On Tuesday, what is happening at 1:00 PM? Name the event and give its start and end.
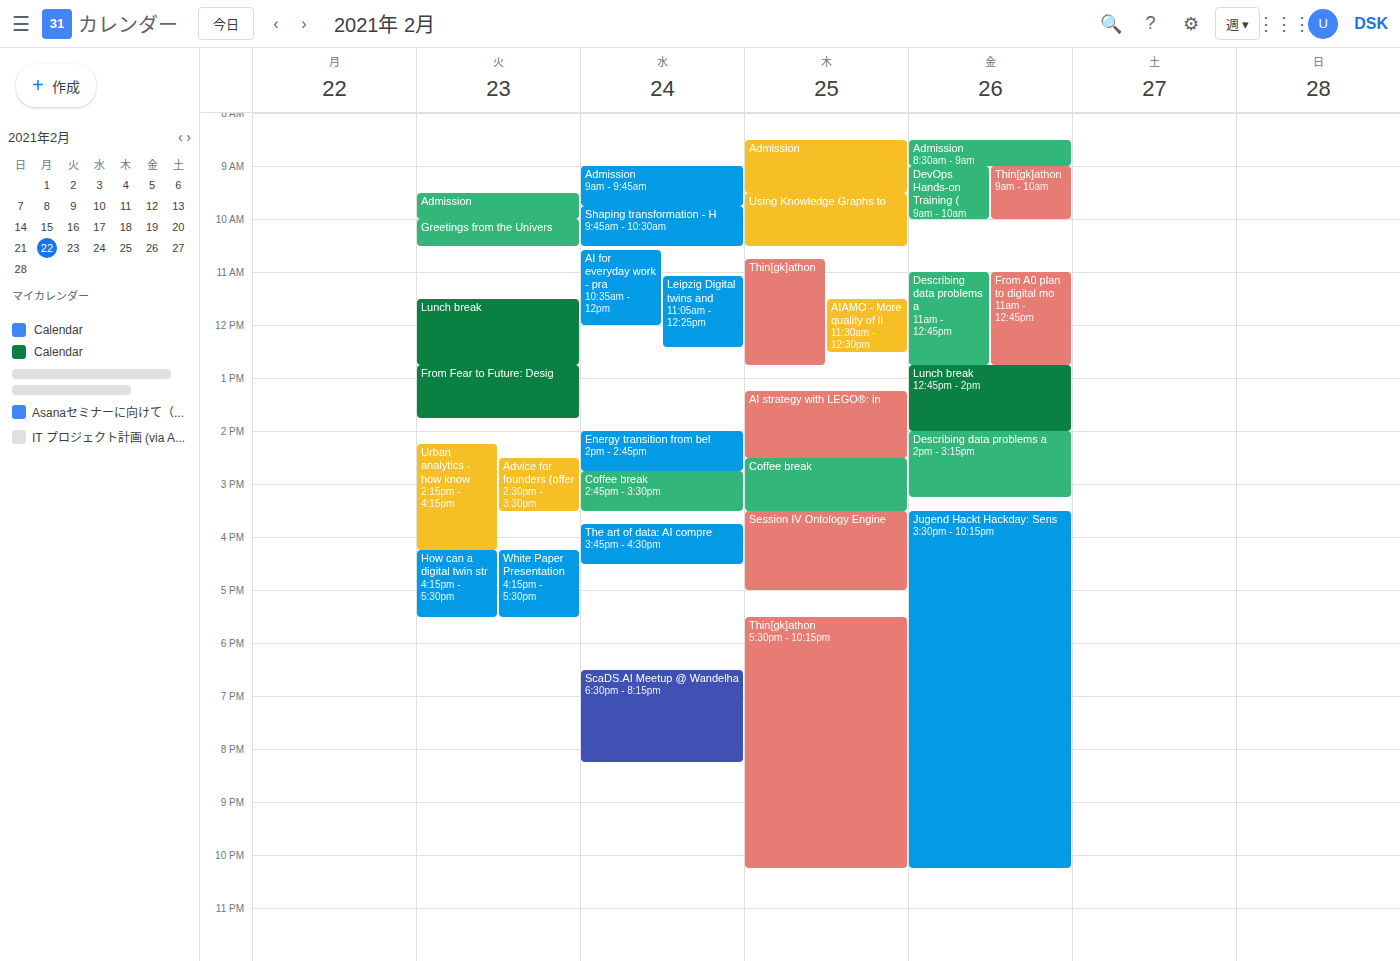
"From Fear to Future: Desig", 12:45 PM to 1:45 PM